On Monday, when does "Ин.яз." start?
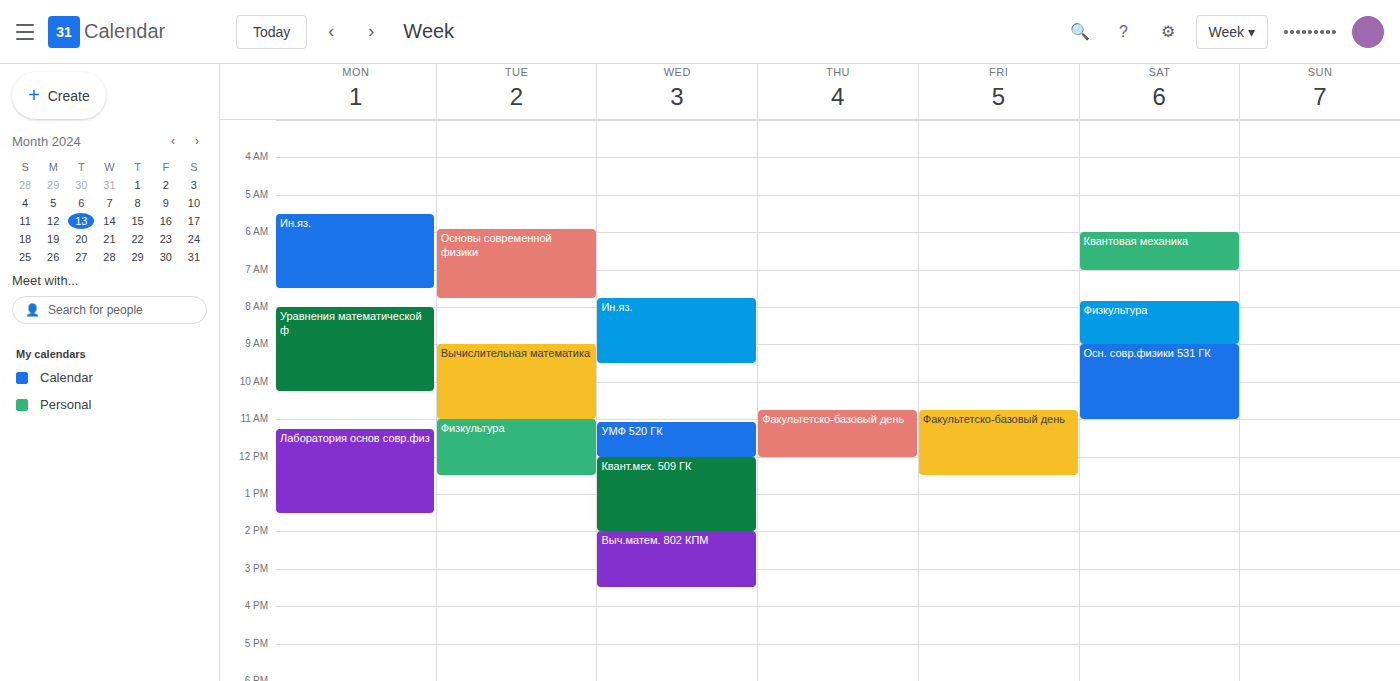
5:30 AM